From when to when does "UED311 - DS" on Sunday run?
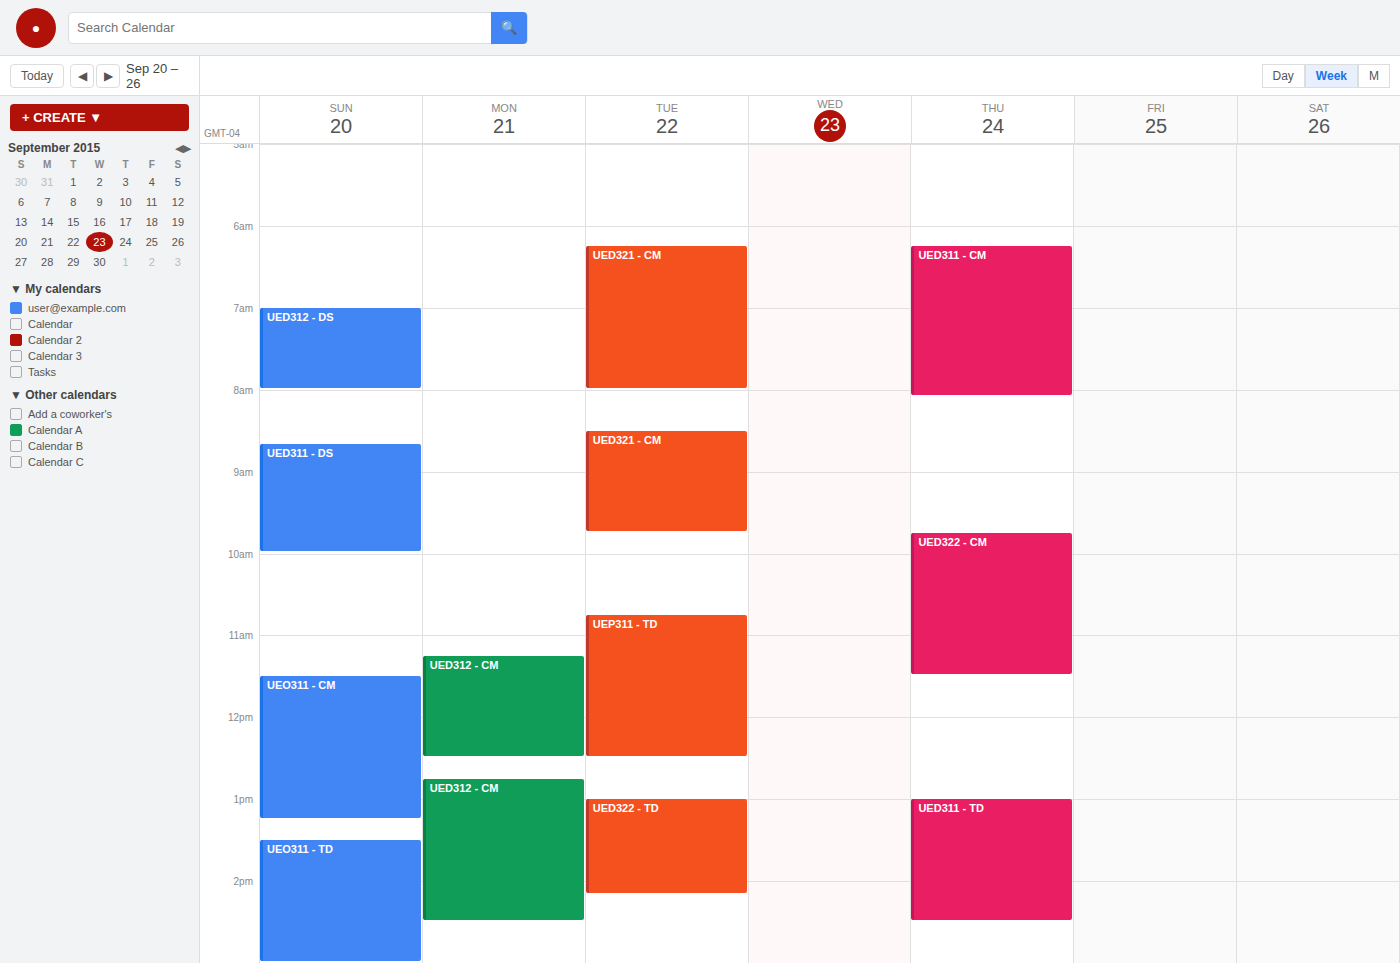
08:40 to 10:00